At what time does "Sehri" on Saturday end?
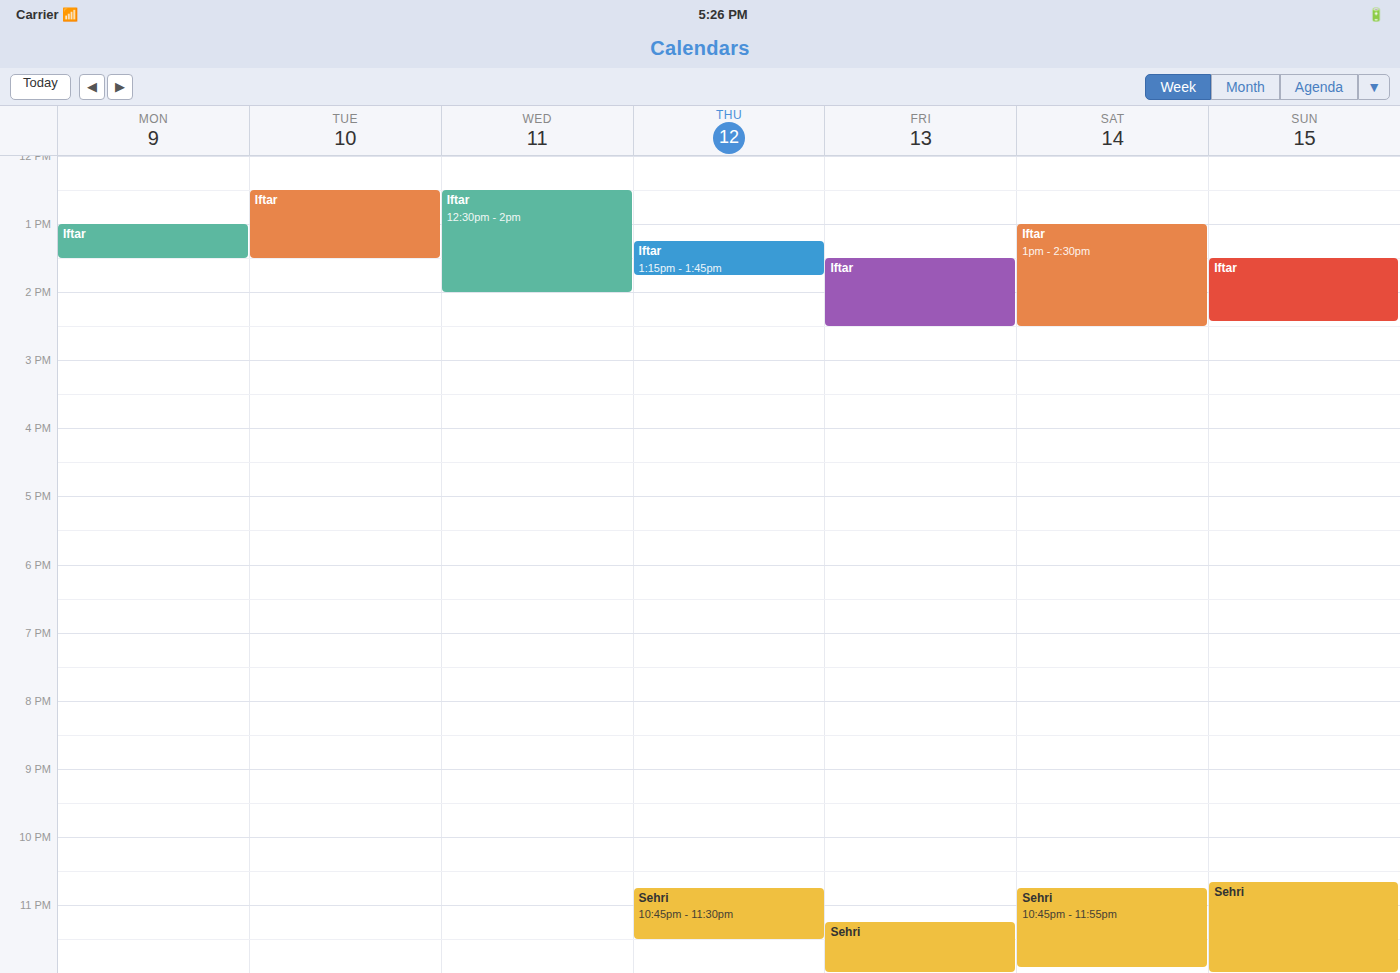
11:55 PM